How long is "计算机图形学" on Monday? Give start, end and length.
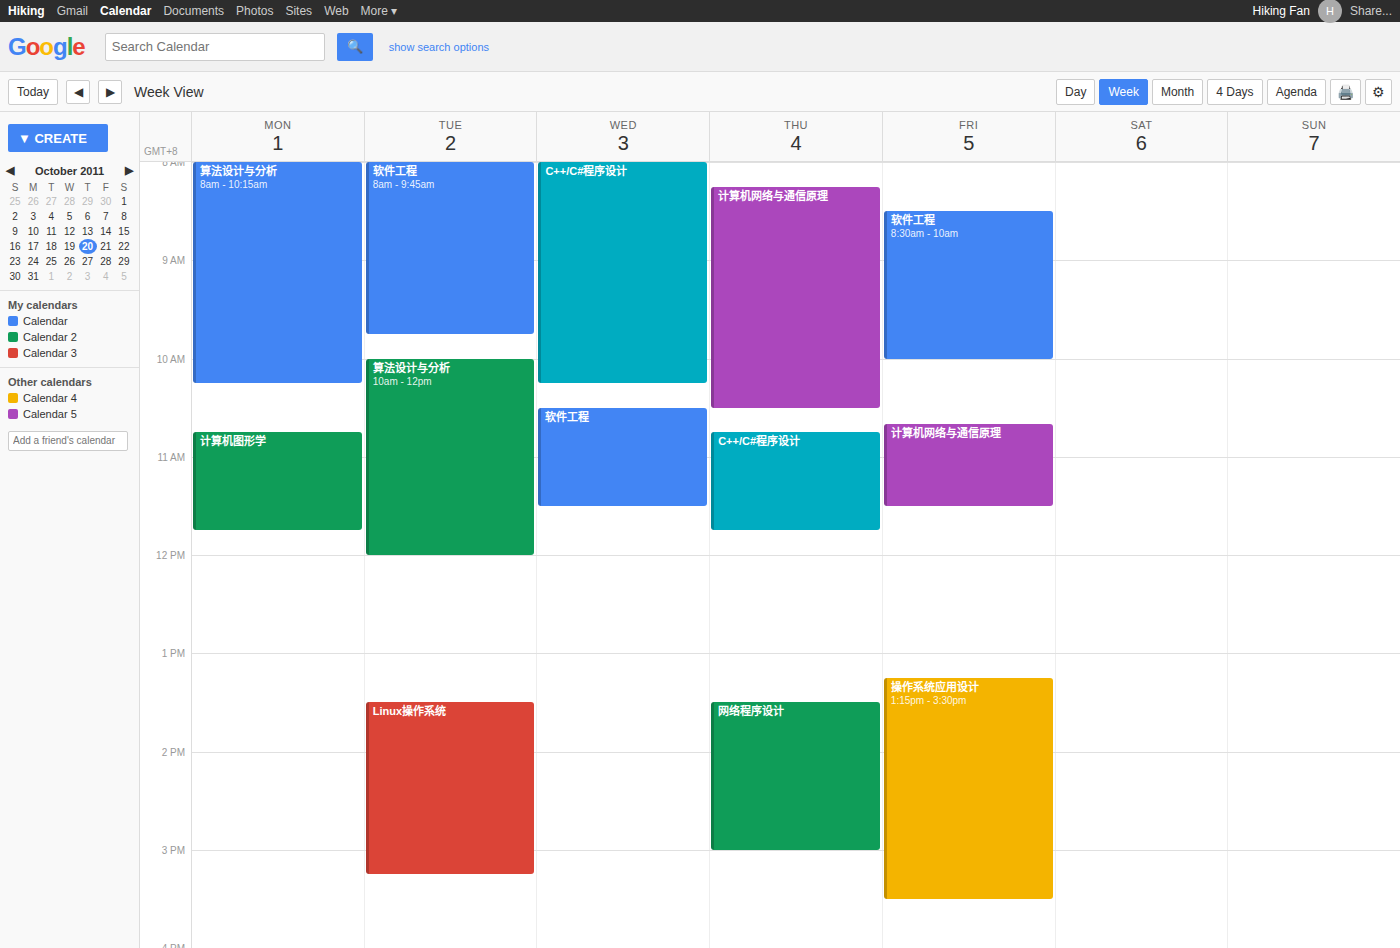
10:45 AM to 11:45 AM, 1 hour